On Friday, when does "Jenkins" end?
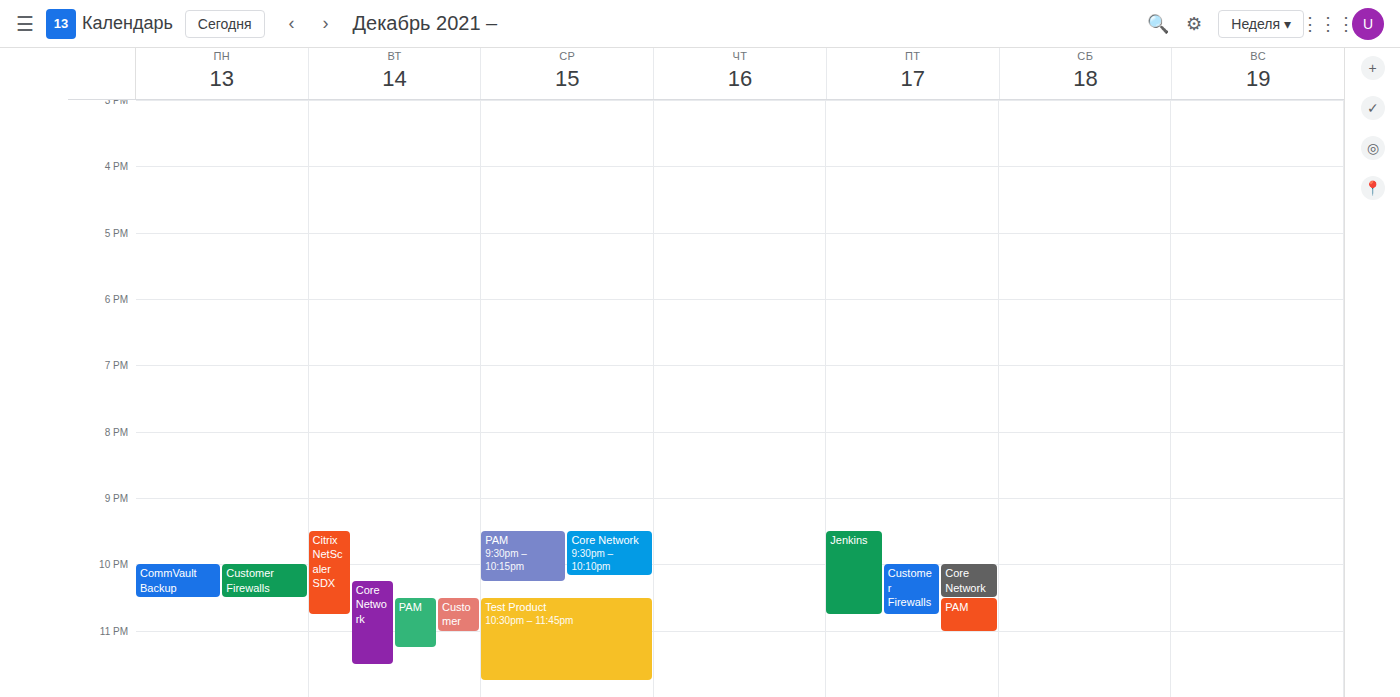
10:45 PM